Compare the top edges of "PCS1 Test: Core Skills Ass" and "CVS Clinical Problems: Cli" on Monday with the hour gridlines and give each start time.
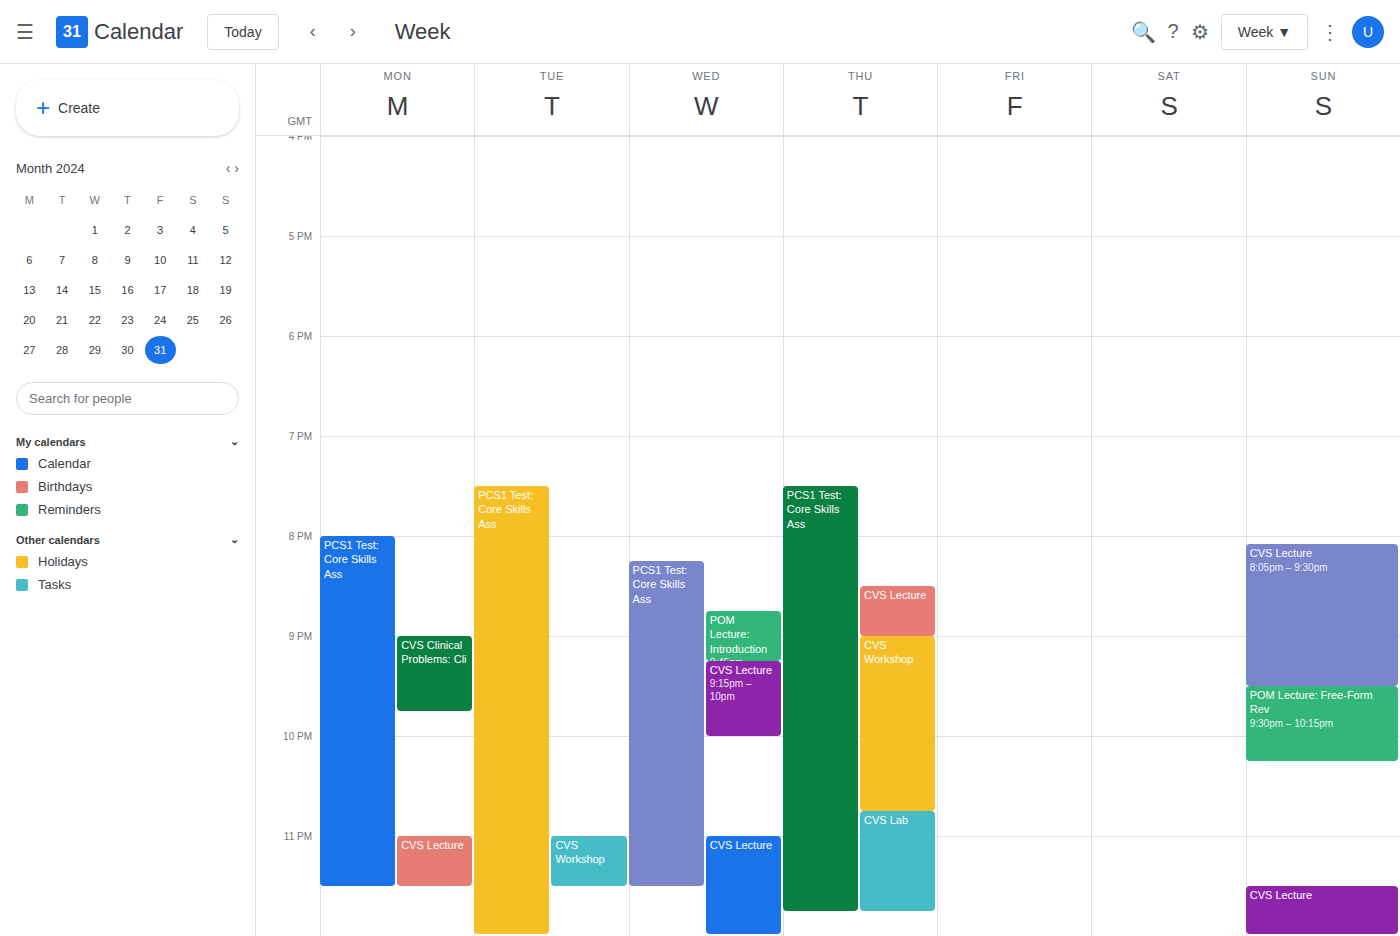
"PCS1 Test: Core Skills Ass": 8:00 PM, exactly on the 8 PM line. "CVS Clinical Problems: Cli": 9:00 PM, exactly on the 9 PM line.